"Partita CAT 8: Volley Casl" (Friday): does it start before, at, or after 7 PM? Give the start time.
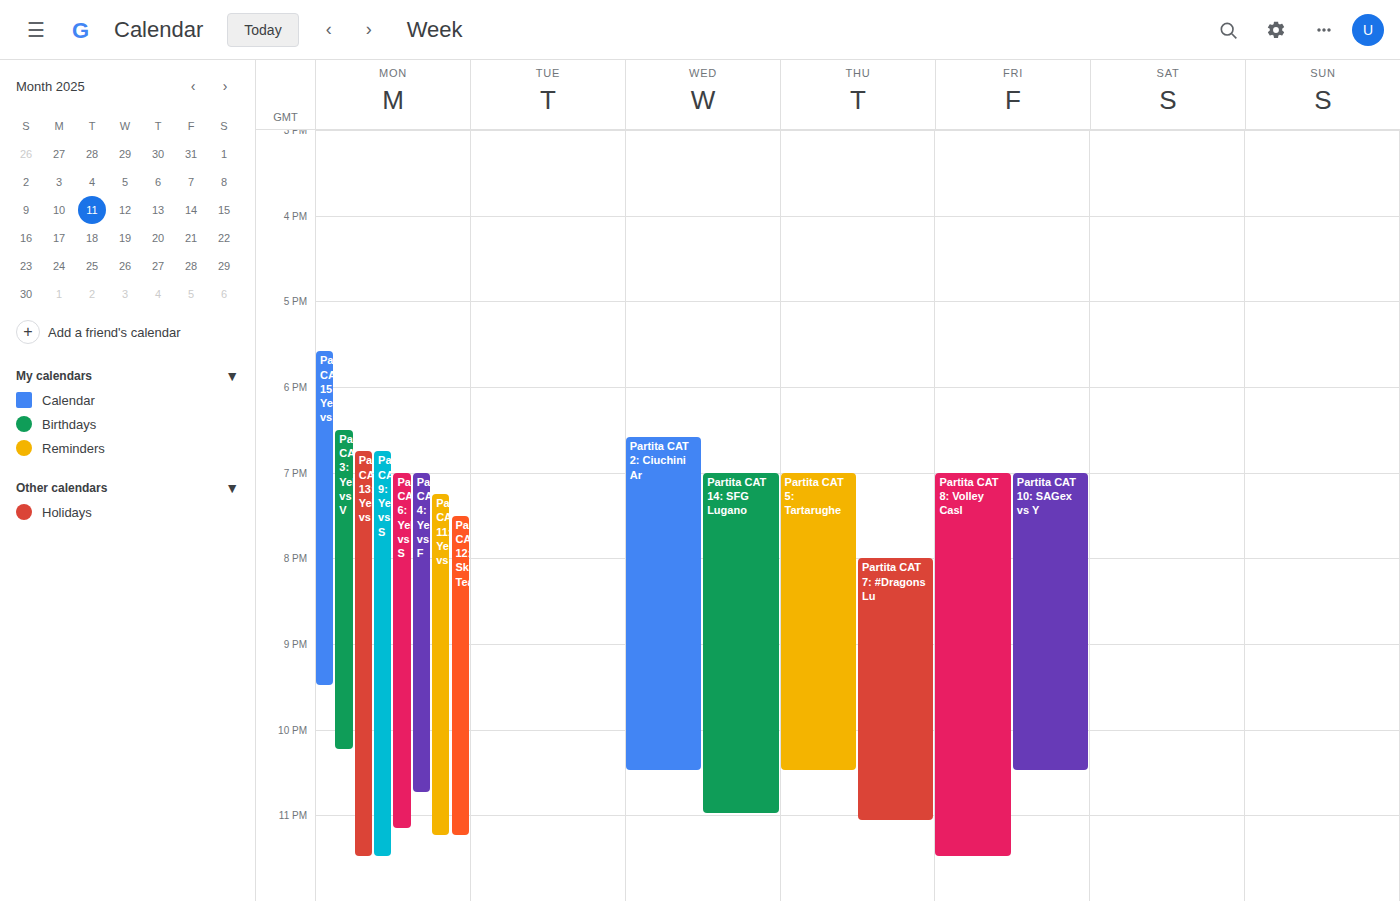
7:00 PM -- exactly at 7 PM, on the 7 PM line.